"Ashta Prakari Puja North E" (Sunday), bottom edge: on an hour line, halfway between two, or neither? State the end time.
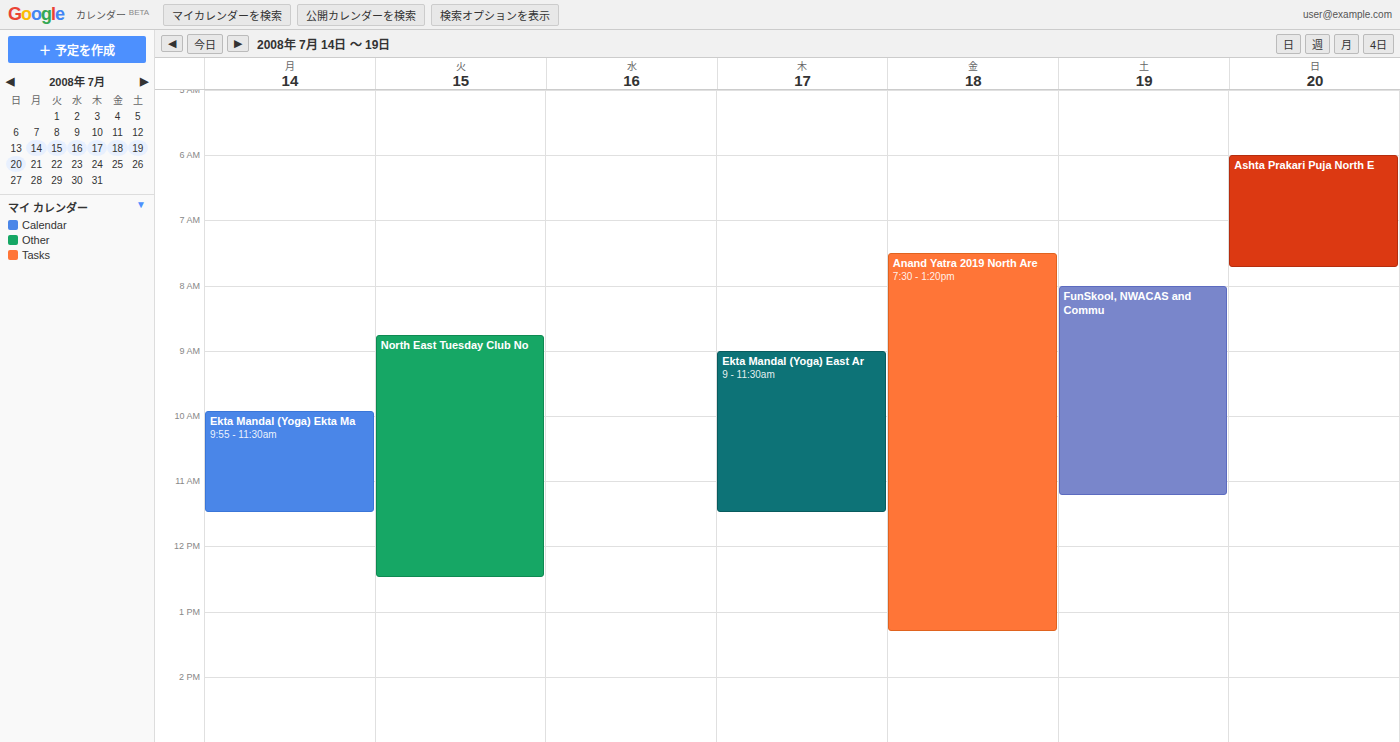
7:45 AM -- neither: three quarters of the way from the 7 AM line to the 8 AM line.